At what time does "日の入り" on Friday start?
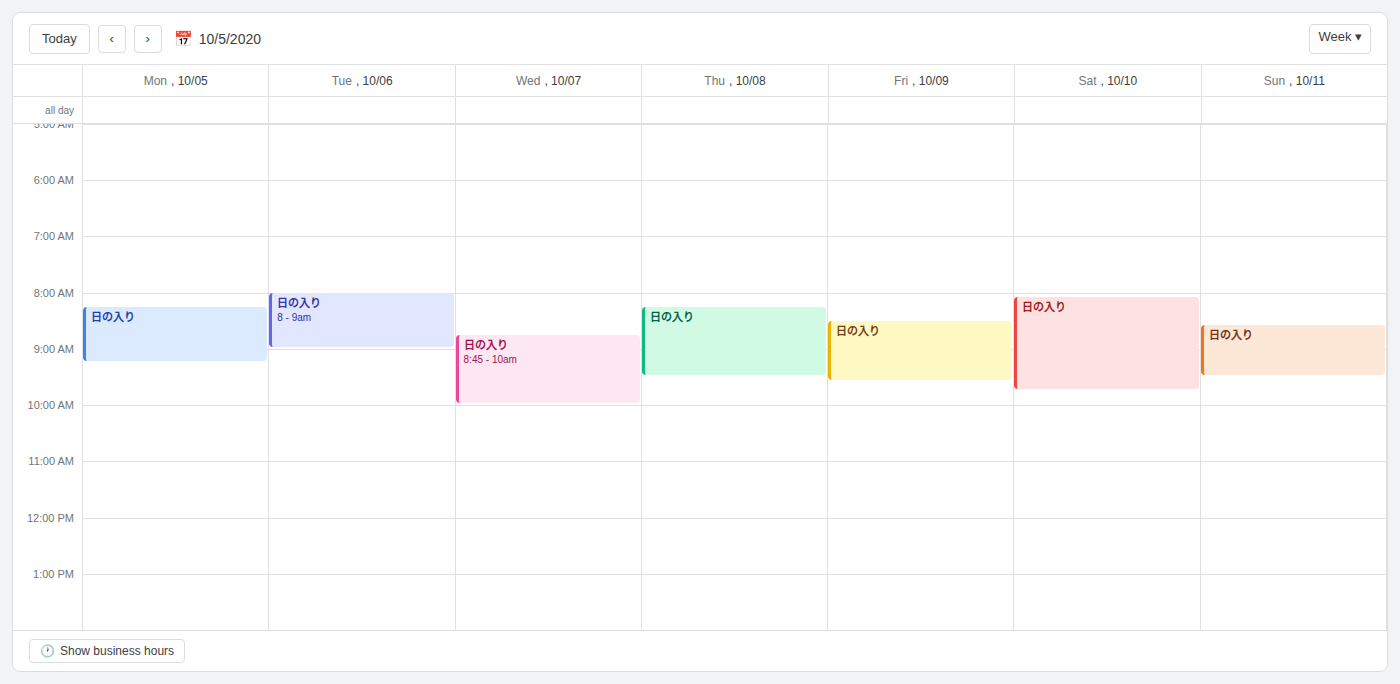
8:30 AM